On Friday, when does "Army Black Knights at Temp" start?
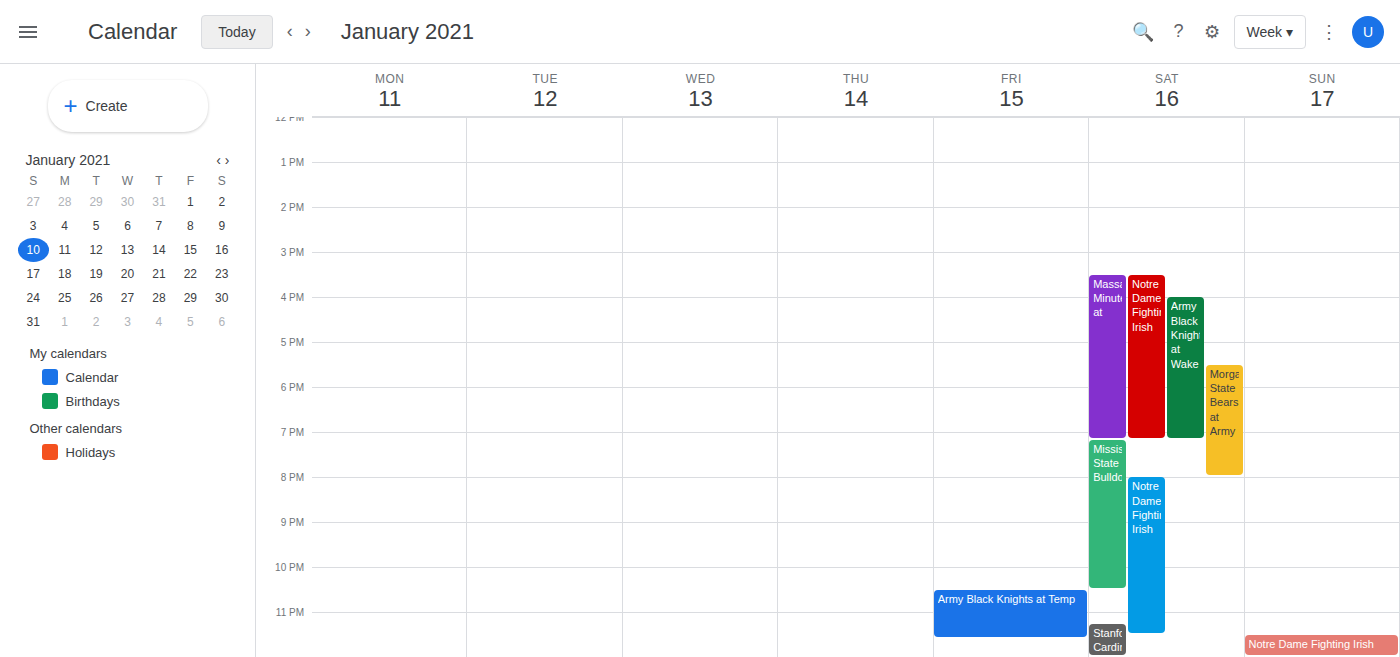
10:30 PM